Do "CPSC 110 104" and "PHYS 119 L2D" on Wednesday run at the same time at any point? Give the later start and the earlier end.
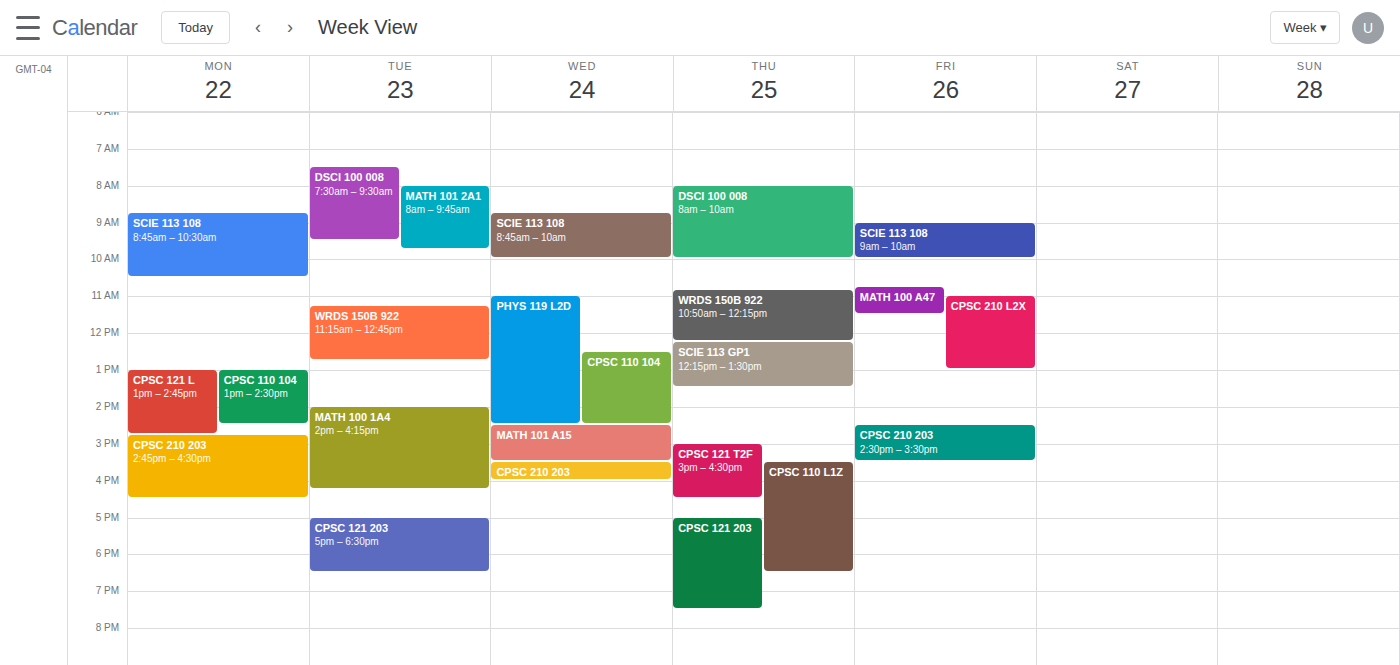
"CPSC 110 104" starts at 12:30 PM, before "PHYS 119 L2D" ends at 2:30 PM -- they overlap.